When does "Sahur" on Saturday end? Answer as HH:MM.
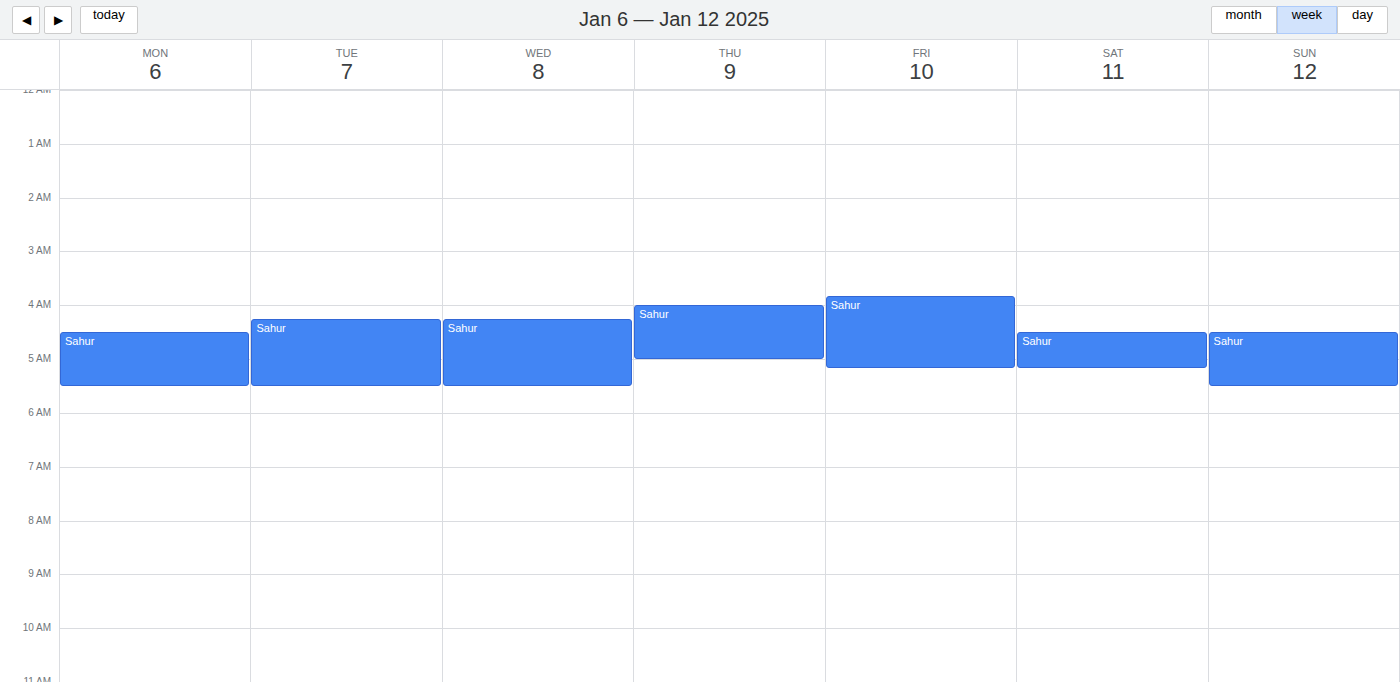
05:10